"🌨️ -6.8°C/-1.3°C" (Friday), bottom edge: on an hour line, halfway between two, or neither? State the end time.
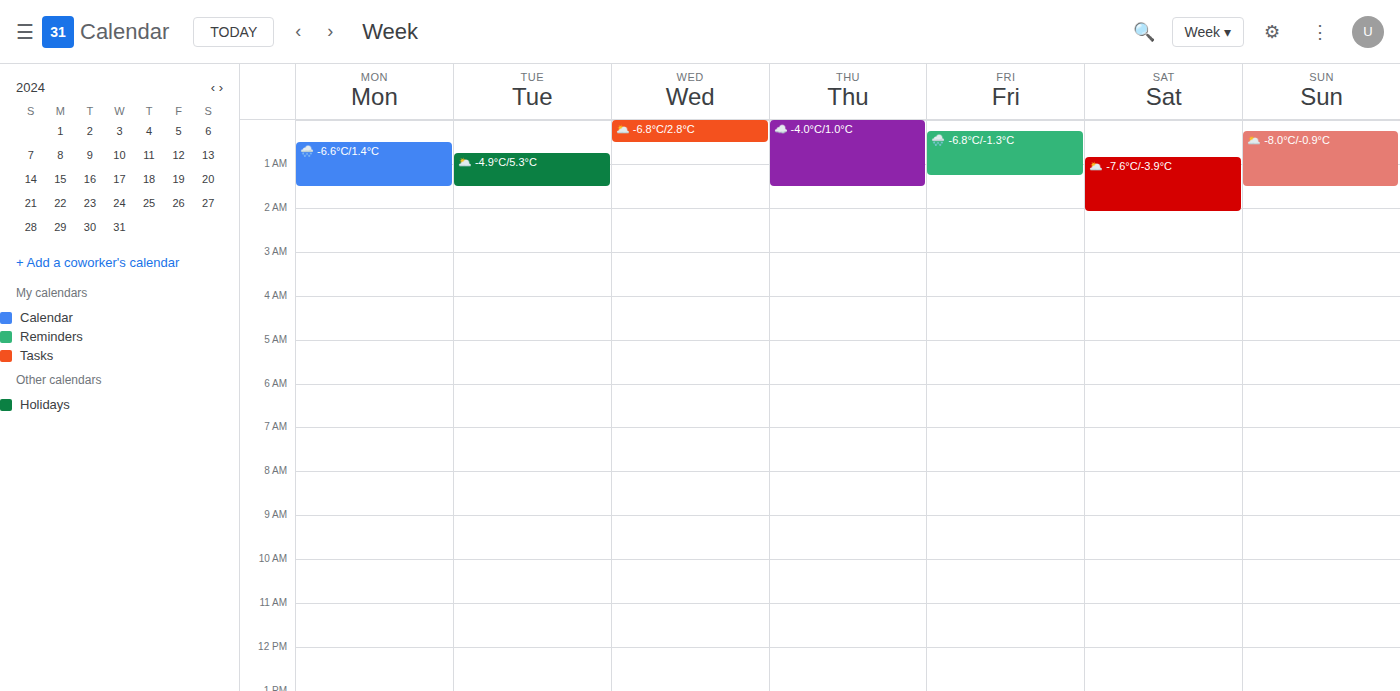
1:15 AM -- neither: a quarter of the way from the 1 AM line to the 2 AM line.